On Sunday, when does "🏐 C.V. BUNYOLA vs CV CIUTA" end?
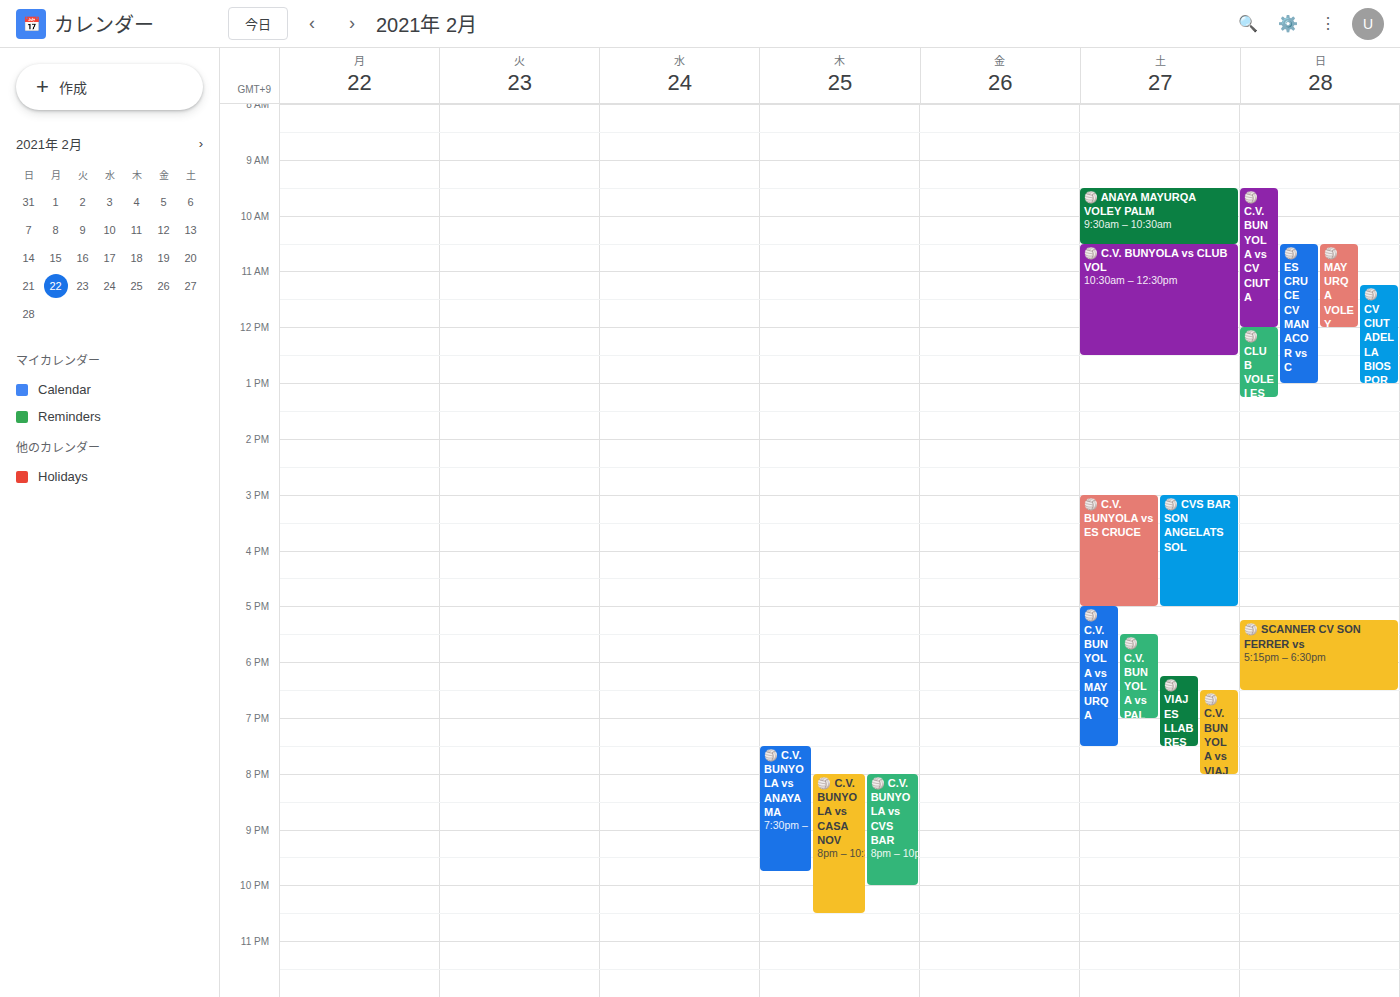
12:00